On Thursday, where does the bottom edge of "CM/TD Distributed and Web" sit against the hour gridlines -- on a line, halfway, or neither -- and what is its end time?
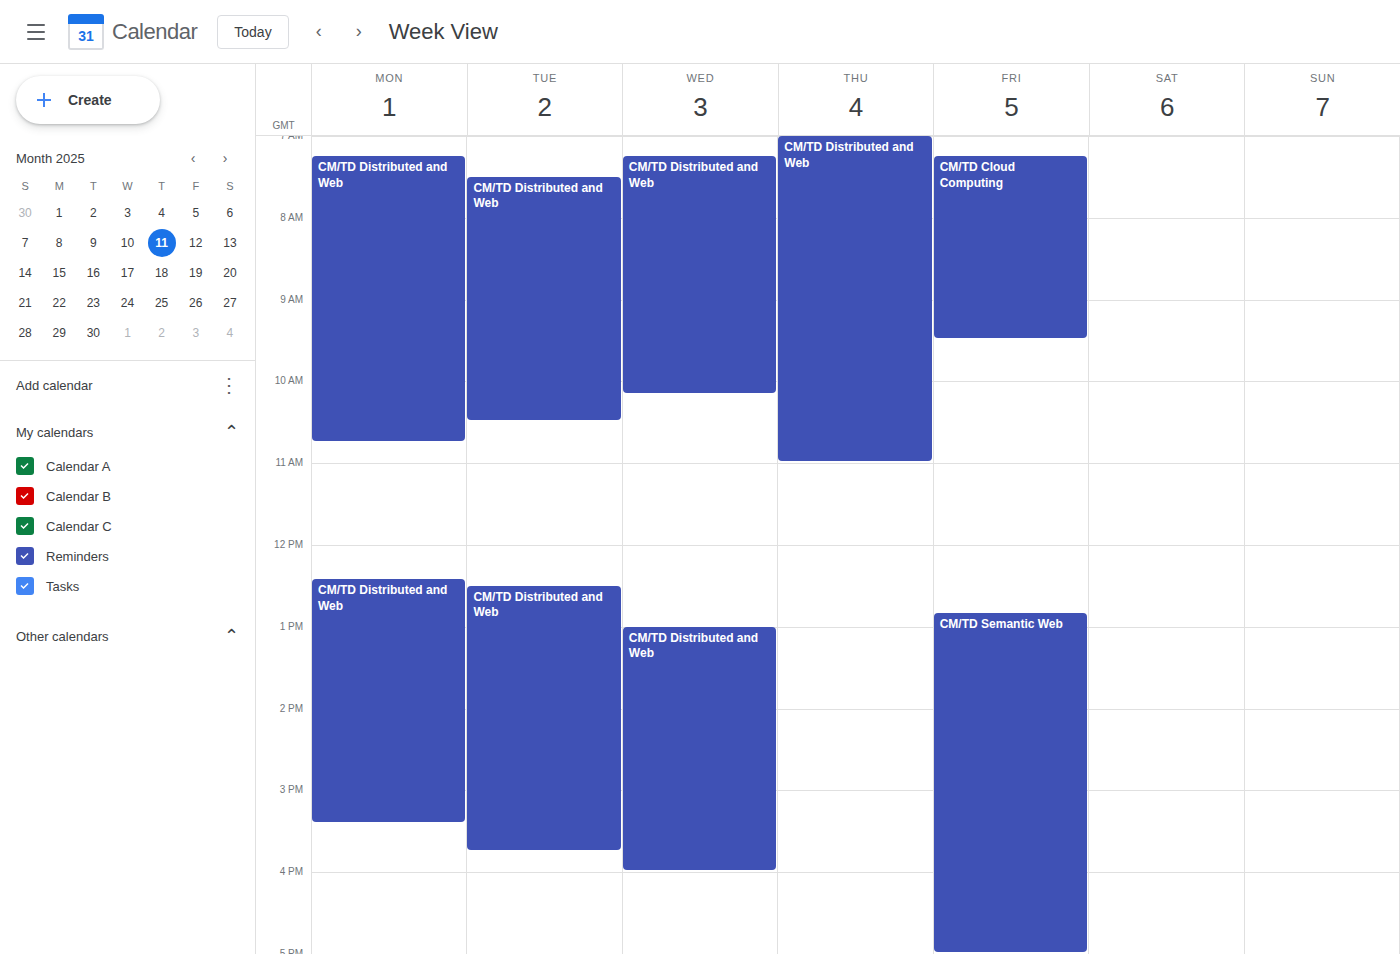
11:00 AM -- exactly on the 11 AM line.